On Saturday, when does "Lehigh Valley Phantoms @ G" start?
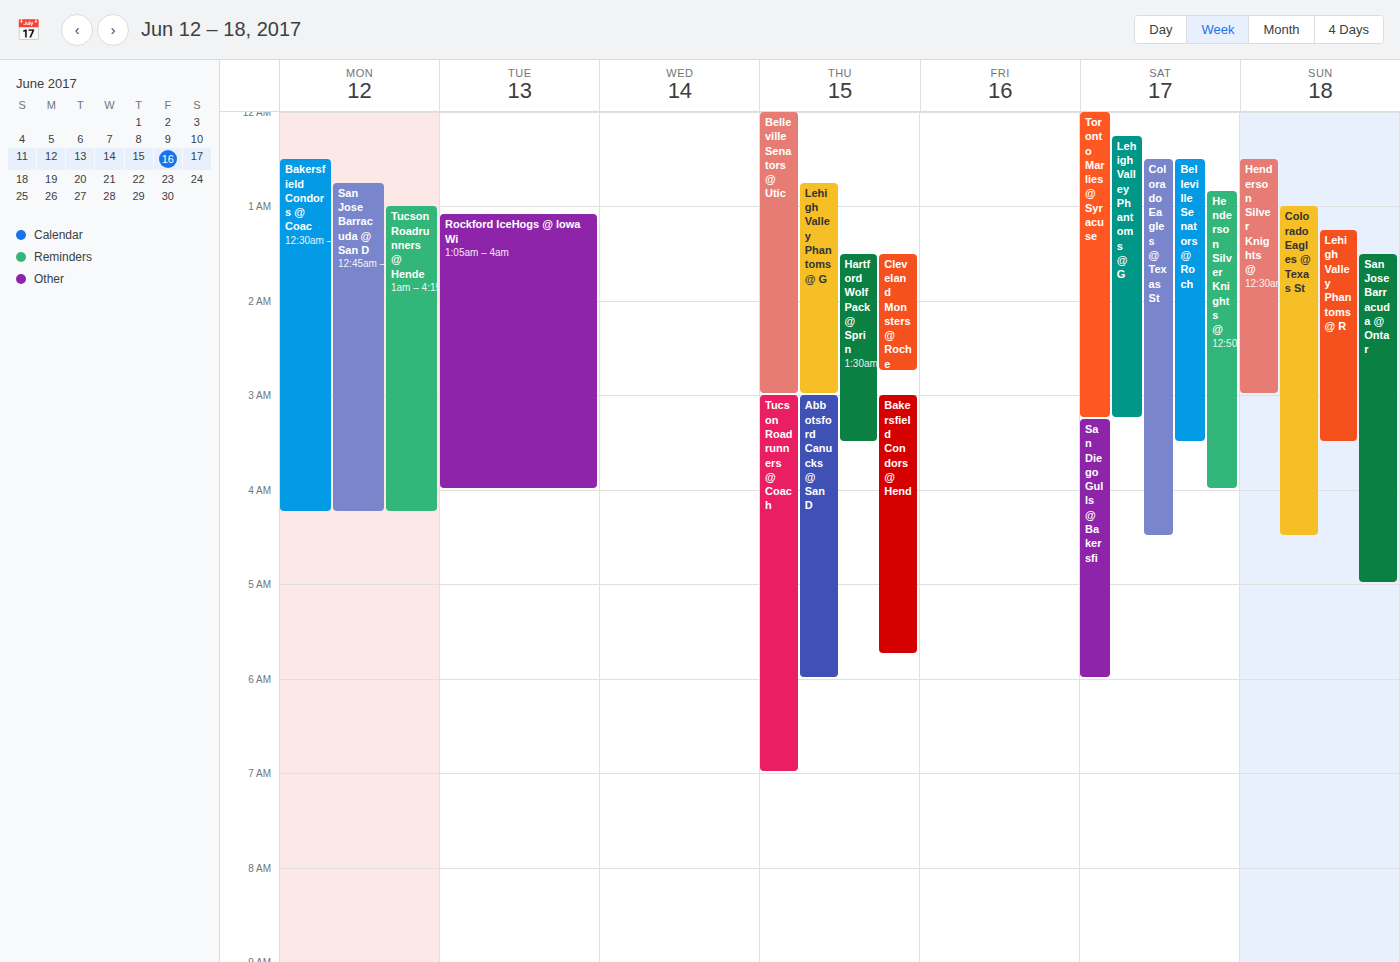
12:15 AM